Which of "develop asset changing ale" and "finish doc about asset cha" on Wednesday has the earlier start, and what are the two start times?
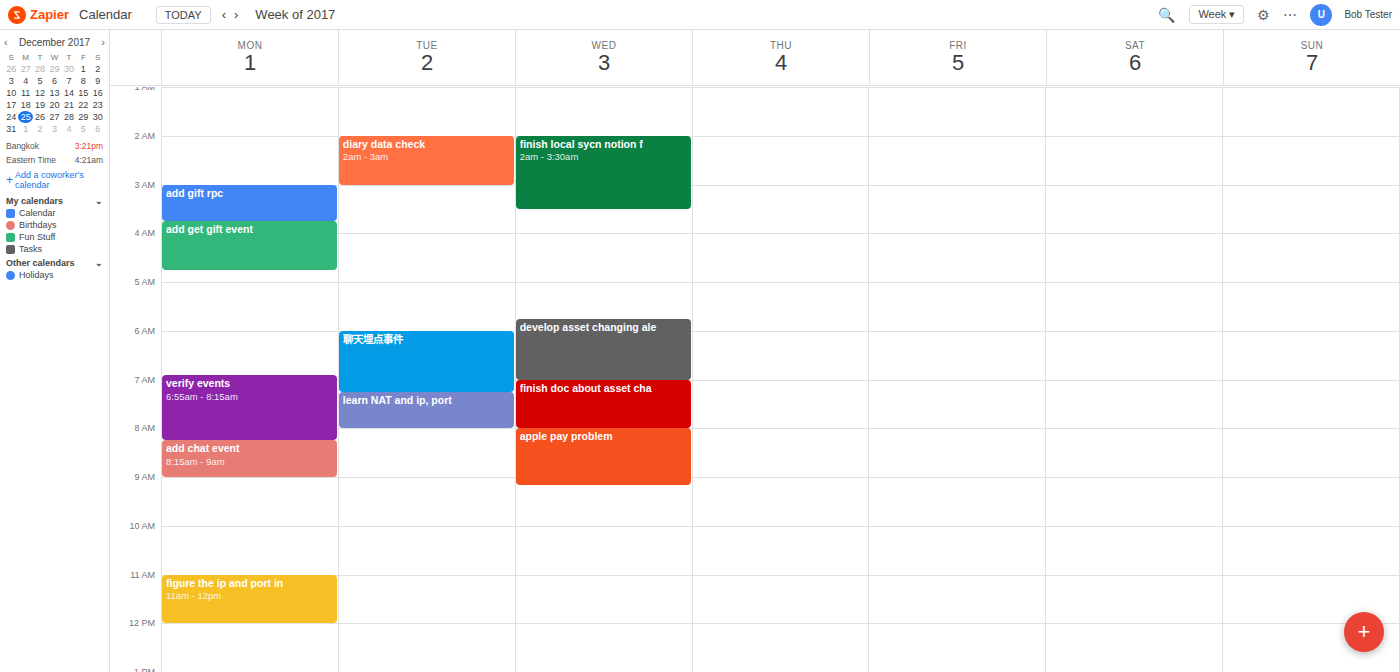
"develop asset changing ale" 5:45 AM; "finish doc about asset cha" 7:00 AM.